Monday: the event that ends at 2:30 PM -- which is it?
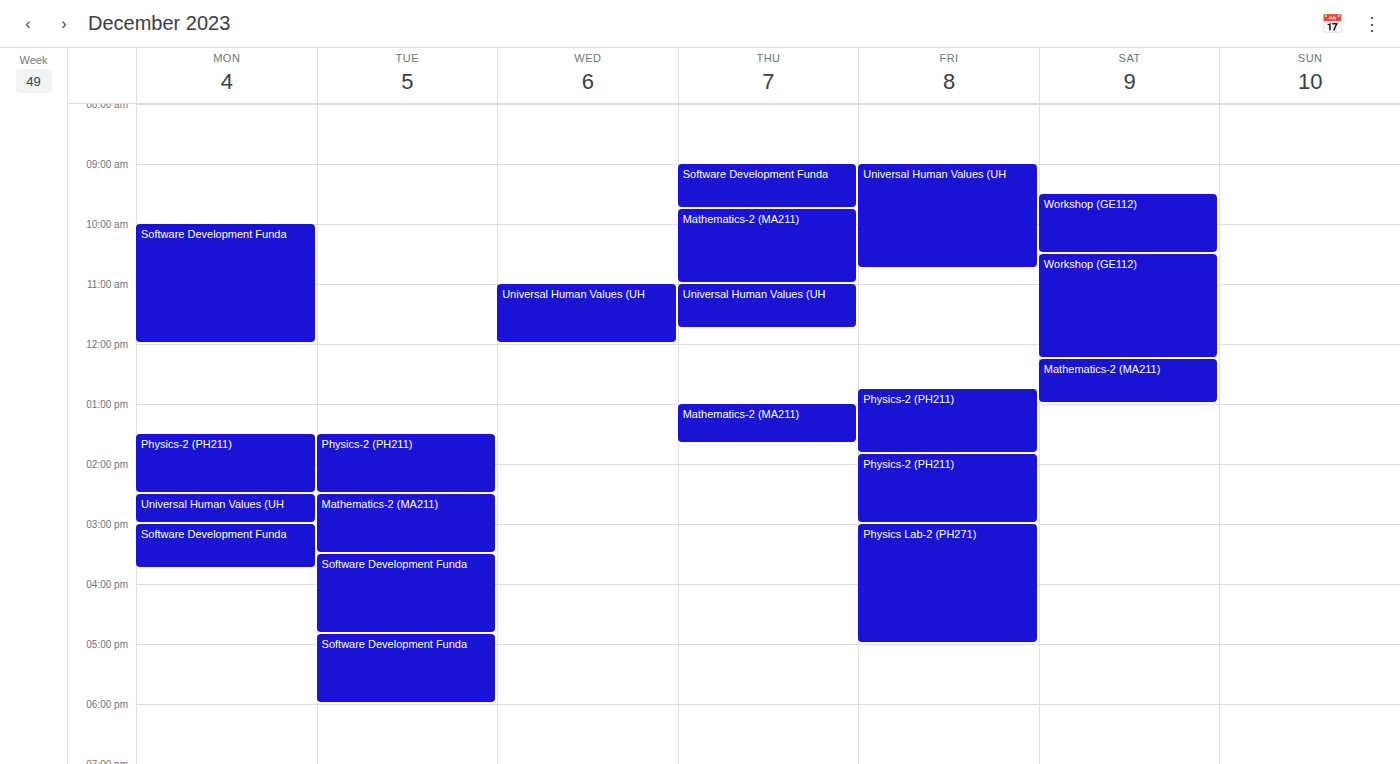
"Physics-2 (PH211)"